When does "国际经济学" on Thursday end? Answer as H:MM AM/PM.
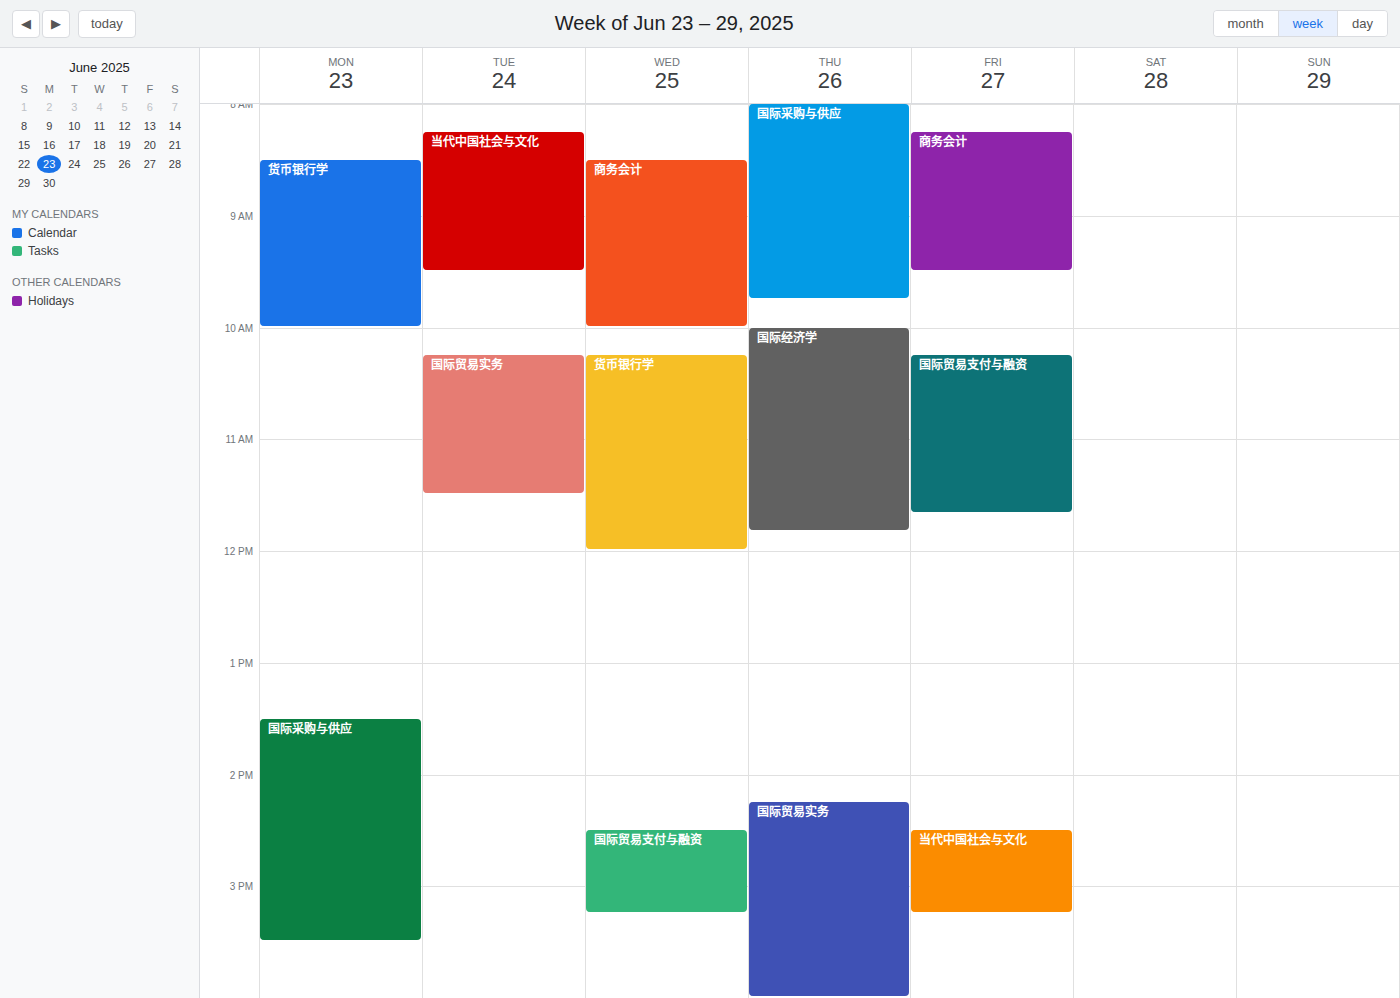
11:50 AM